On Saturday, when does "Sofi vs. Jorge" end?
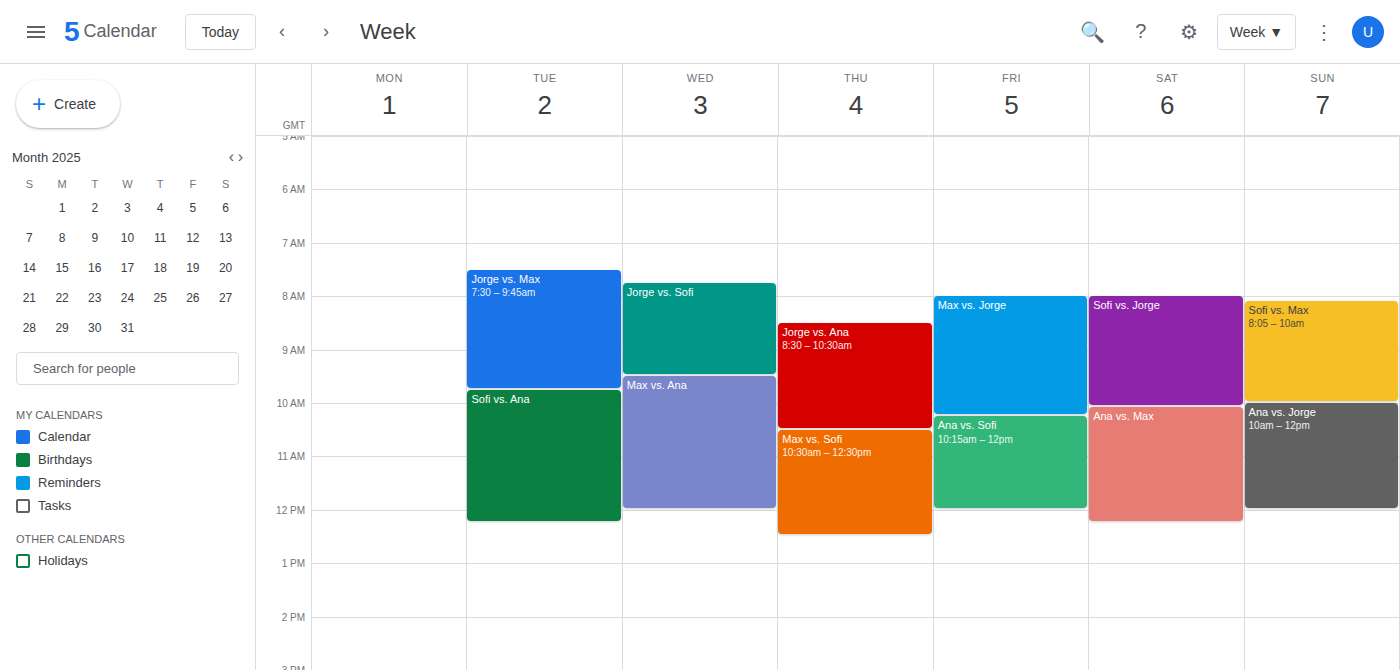
10:05 AM